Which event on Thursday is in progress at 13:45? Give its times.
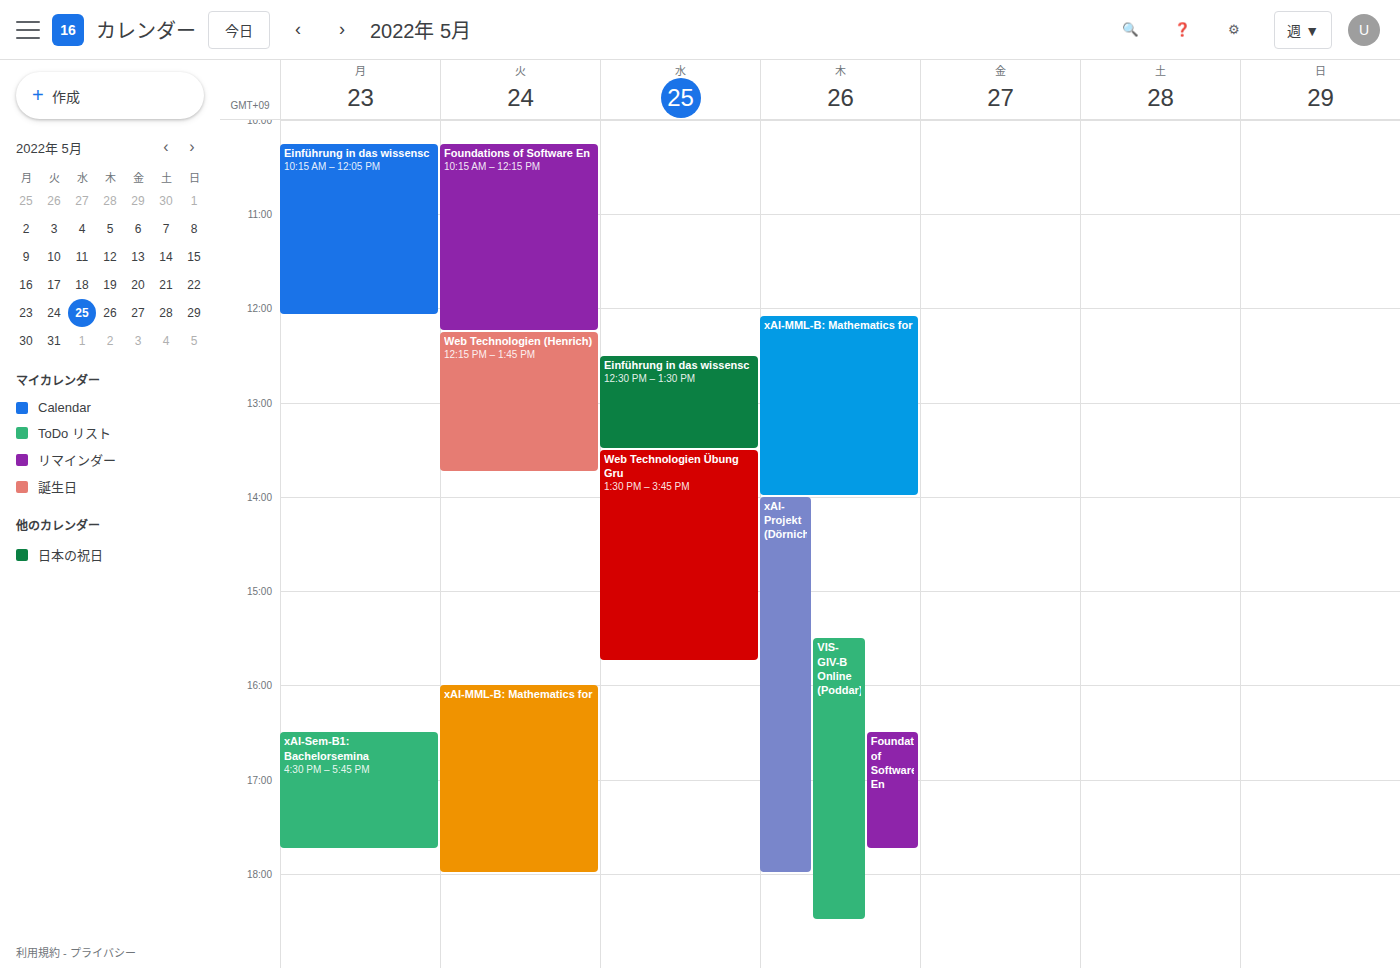
"xAI-MML-B: Mathematics for", 12:05 to 14:00